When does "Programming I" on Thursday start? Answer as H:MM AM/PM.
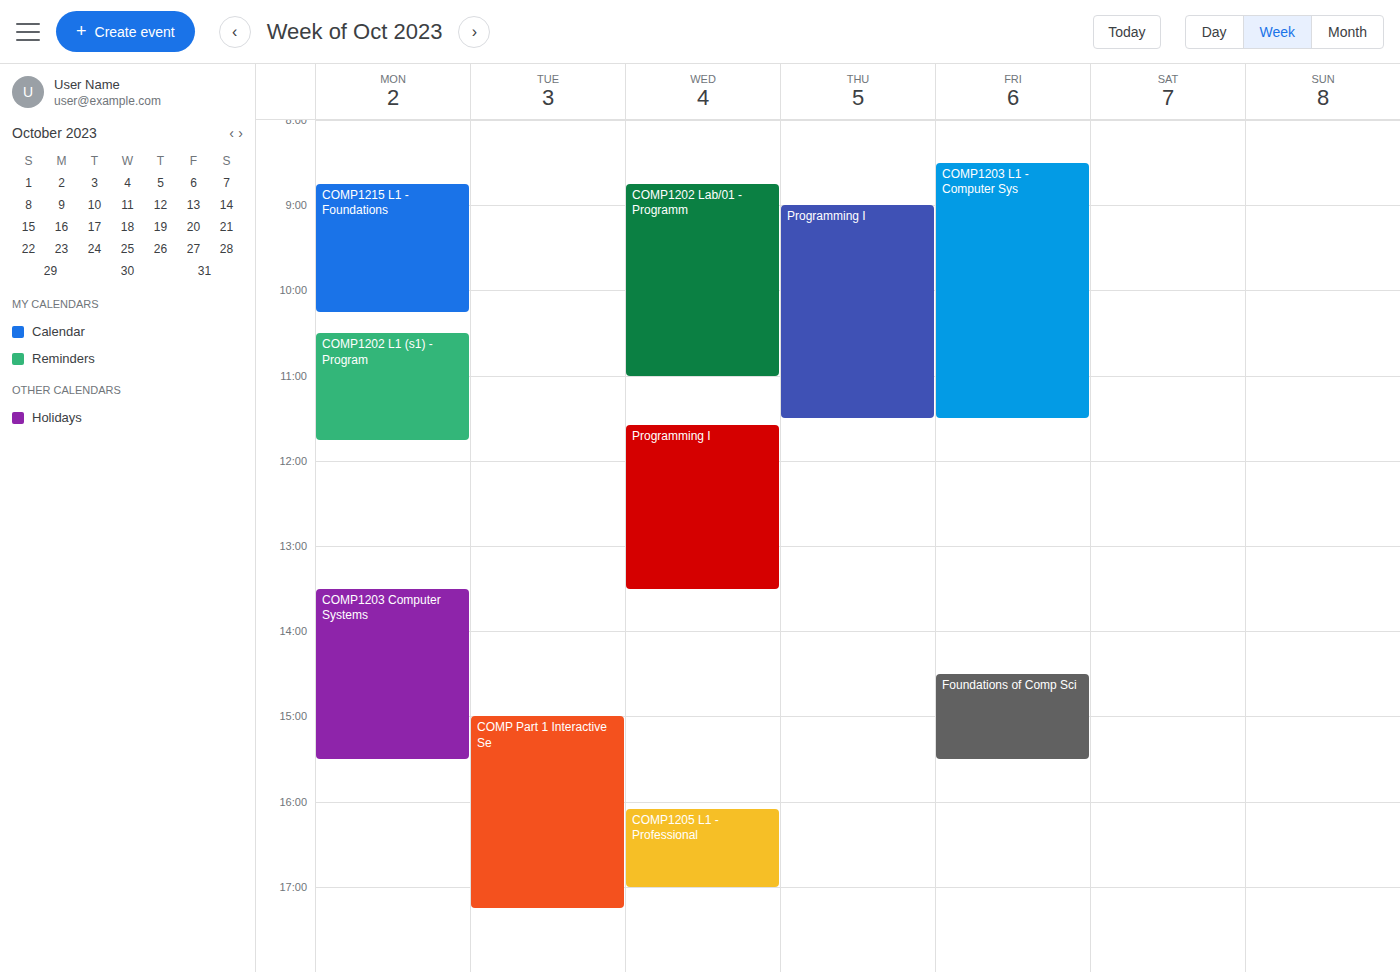
9:00 AM